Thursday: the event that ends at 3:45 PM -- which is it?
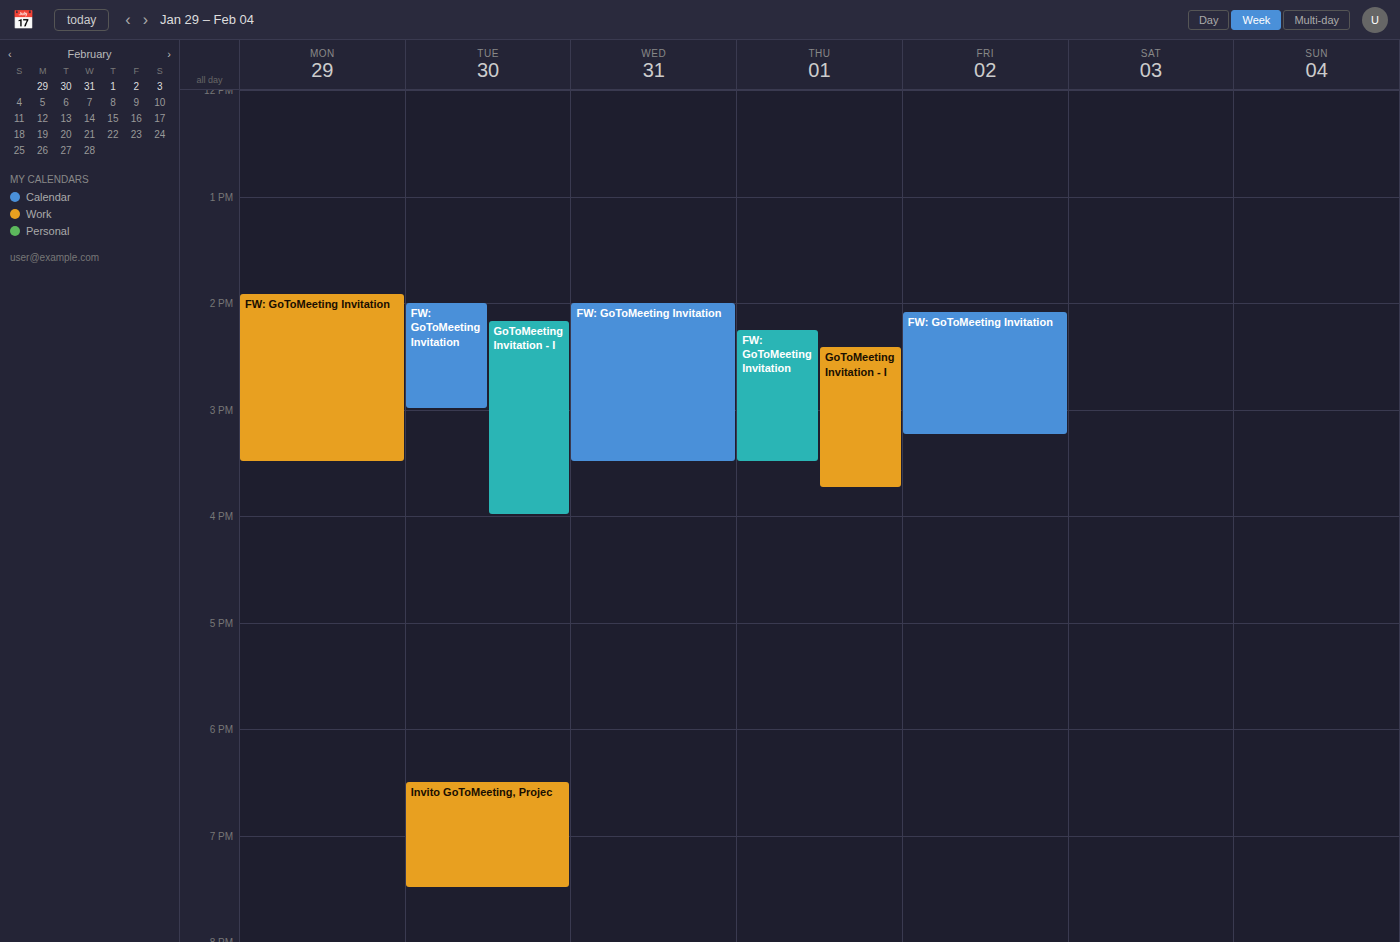
"GoToMeeting Invitation - I"